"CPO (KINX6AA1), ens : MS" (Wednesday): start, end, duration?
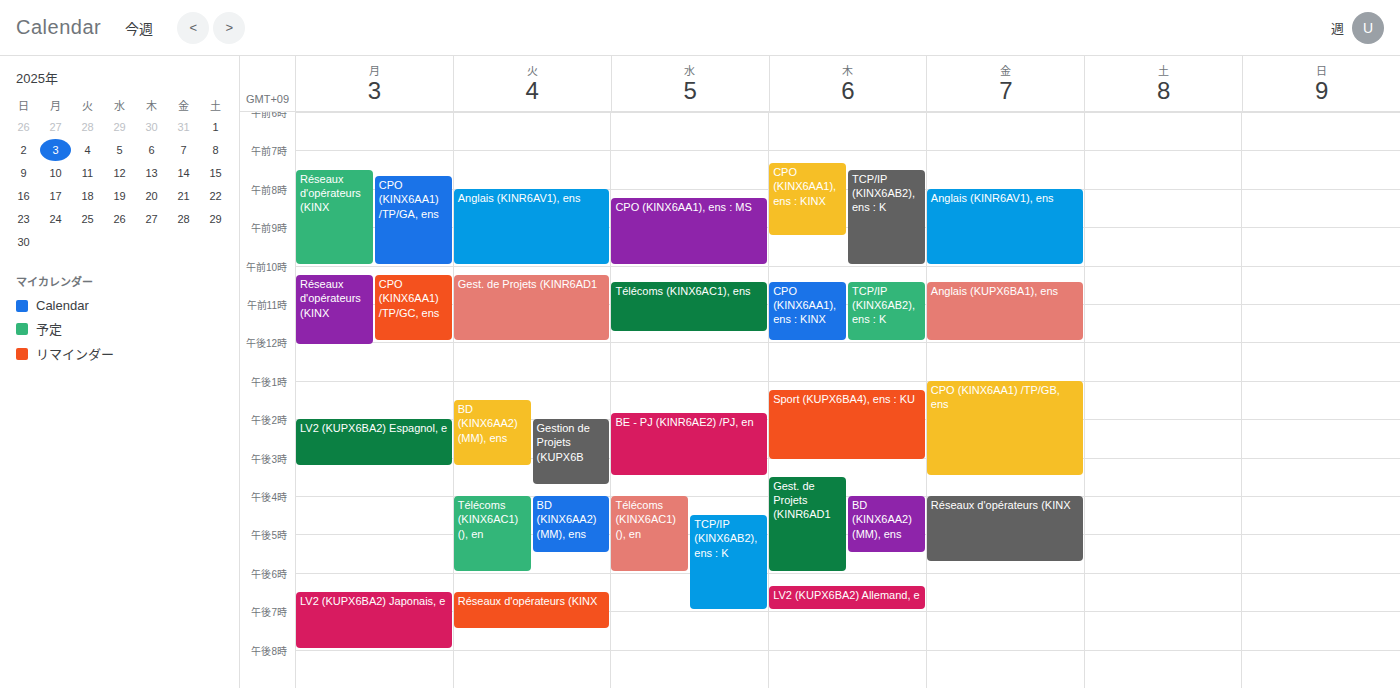
08:15 to 10:00, 1 hour 45 minutes